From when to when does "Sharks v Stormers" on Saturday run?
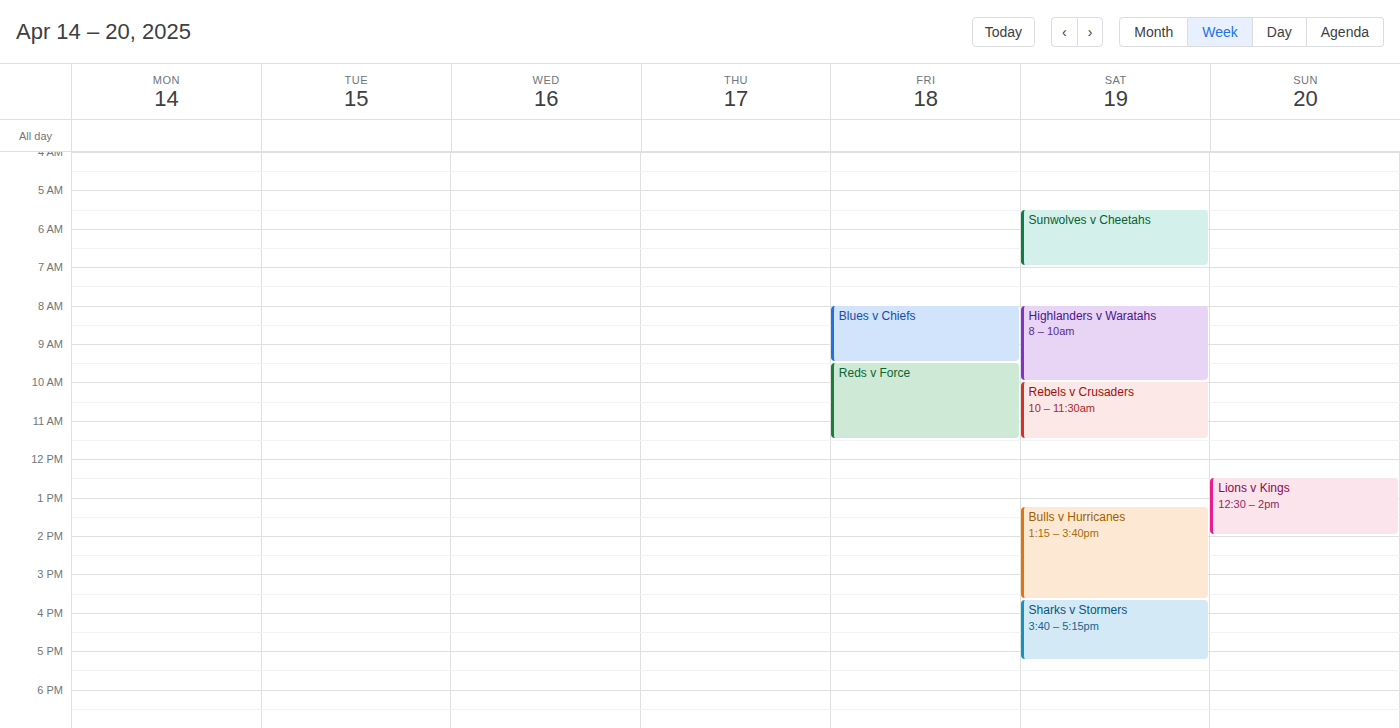
3:40 PM to 5:15 PM